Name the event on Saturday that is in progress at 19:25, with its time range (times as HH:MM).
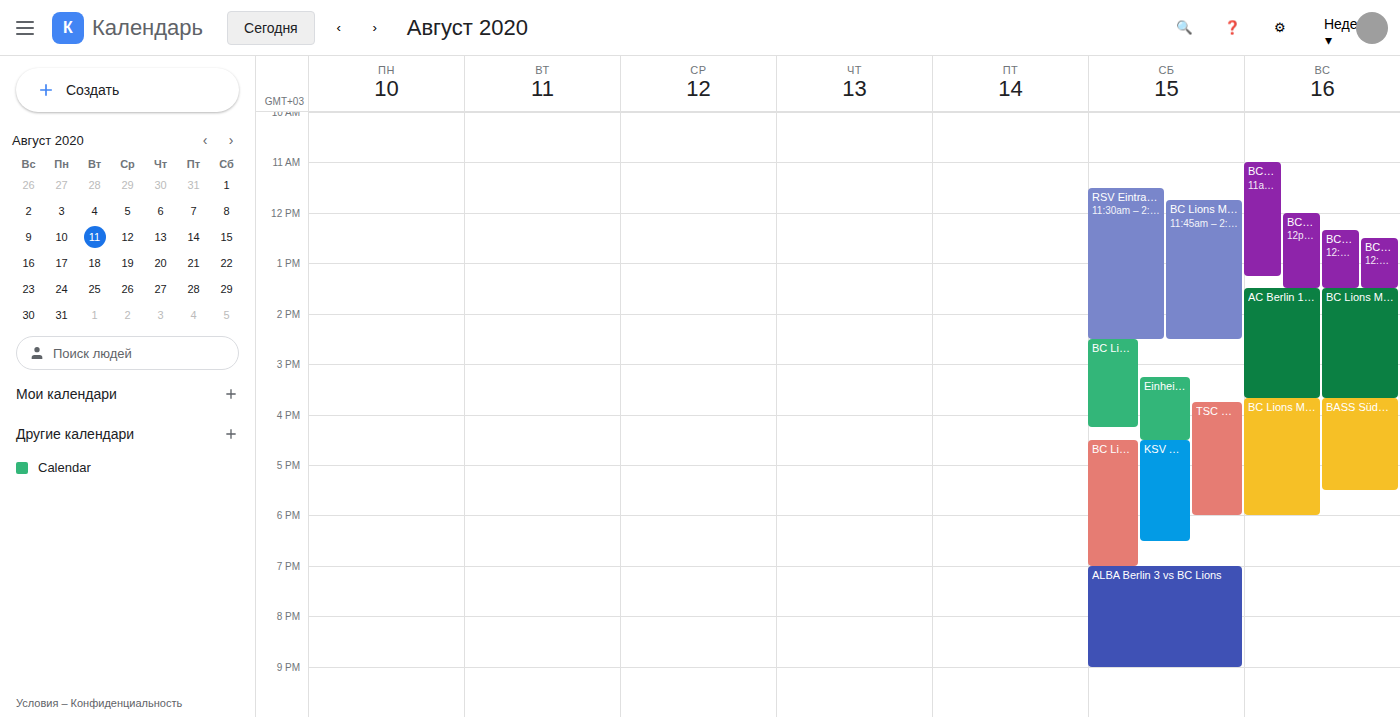
"ALBA Berlin 3 vs BC Lions", 19:00 to 21:00